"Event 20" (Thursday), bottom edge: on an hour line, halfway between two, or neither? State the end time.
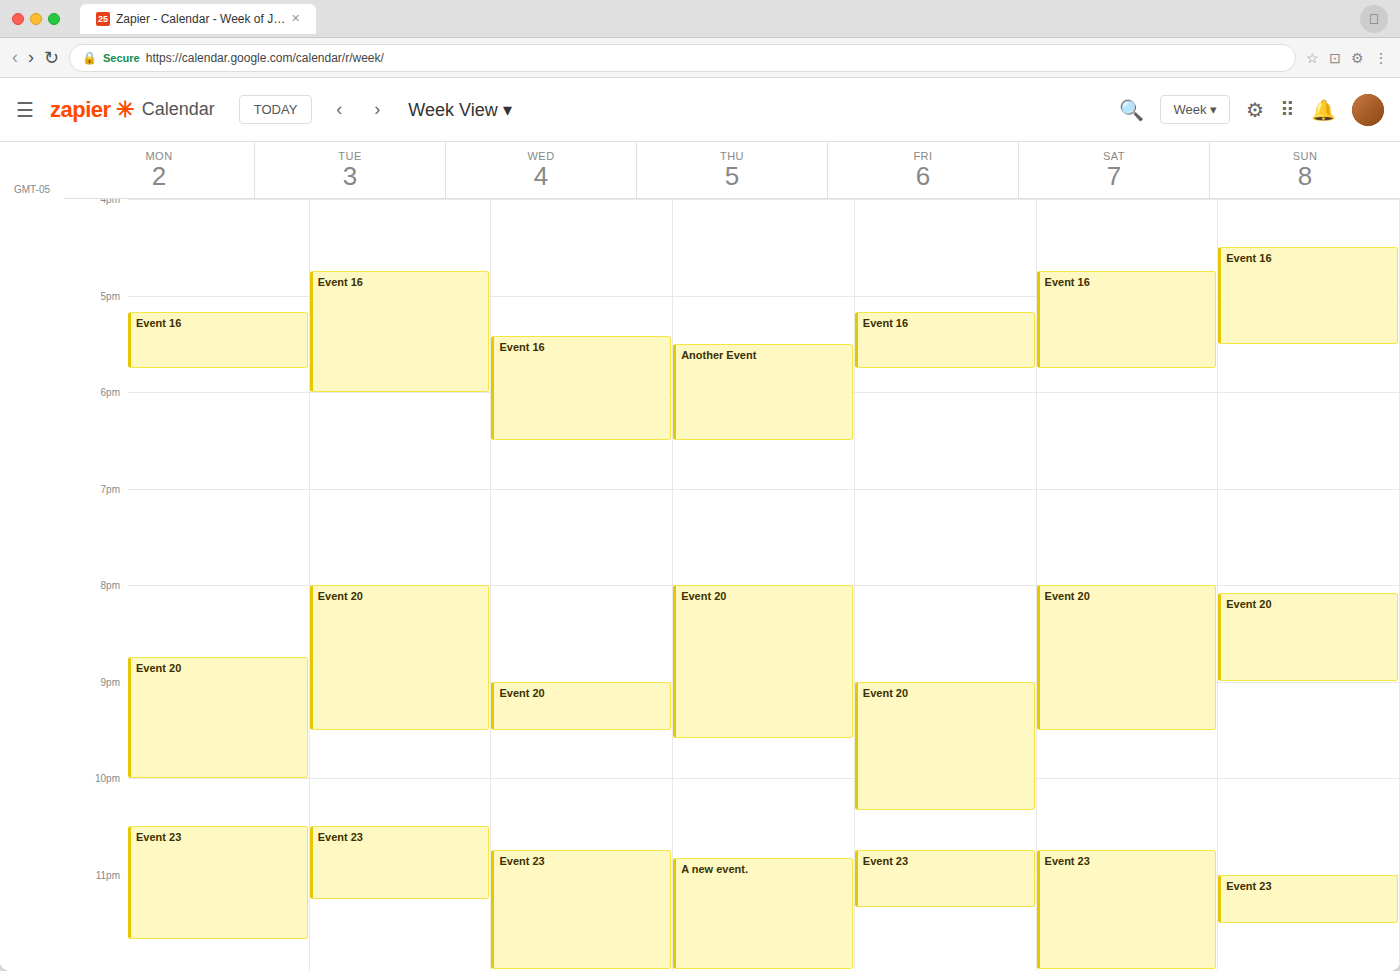
21:35 -- neither: 35 minutes below the 21:00 line and 25 minutes above the 22:00 line.